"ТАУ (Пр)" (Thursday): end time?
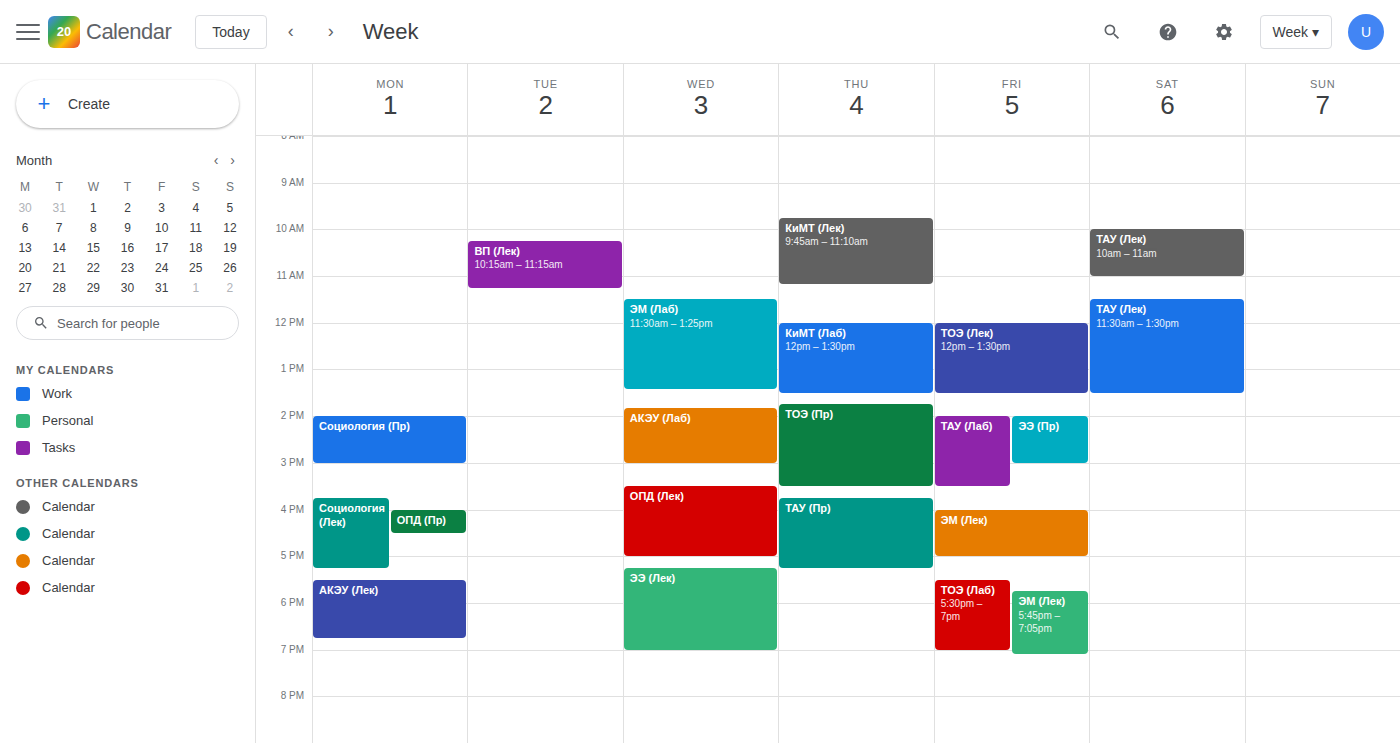
5:15 PM